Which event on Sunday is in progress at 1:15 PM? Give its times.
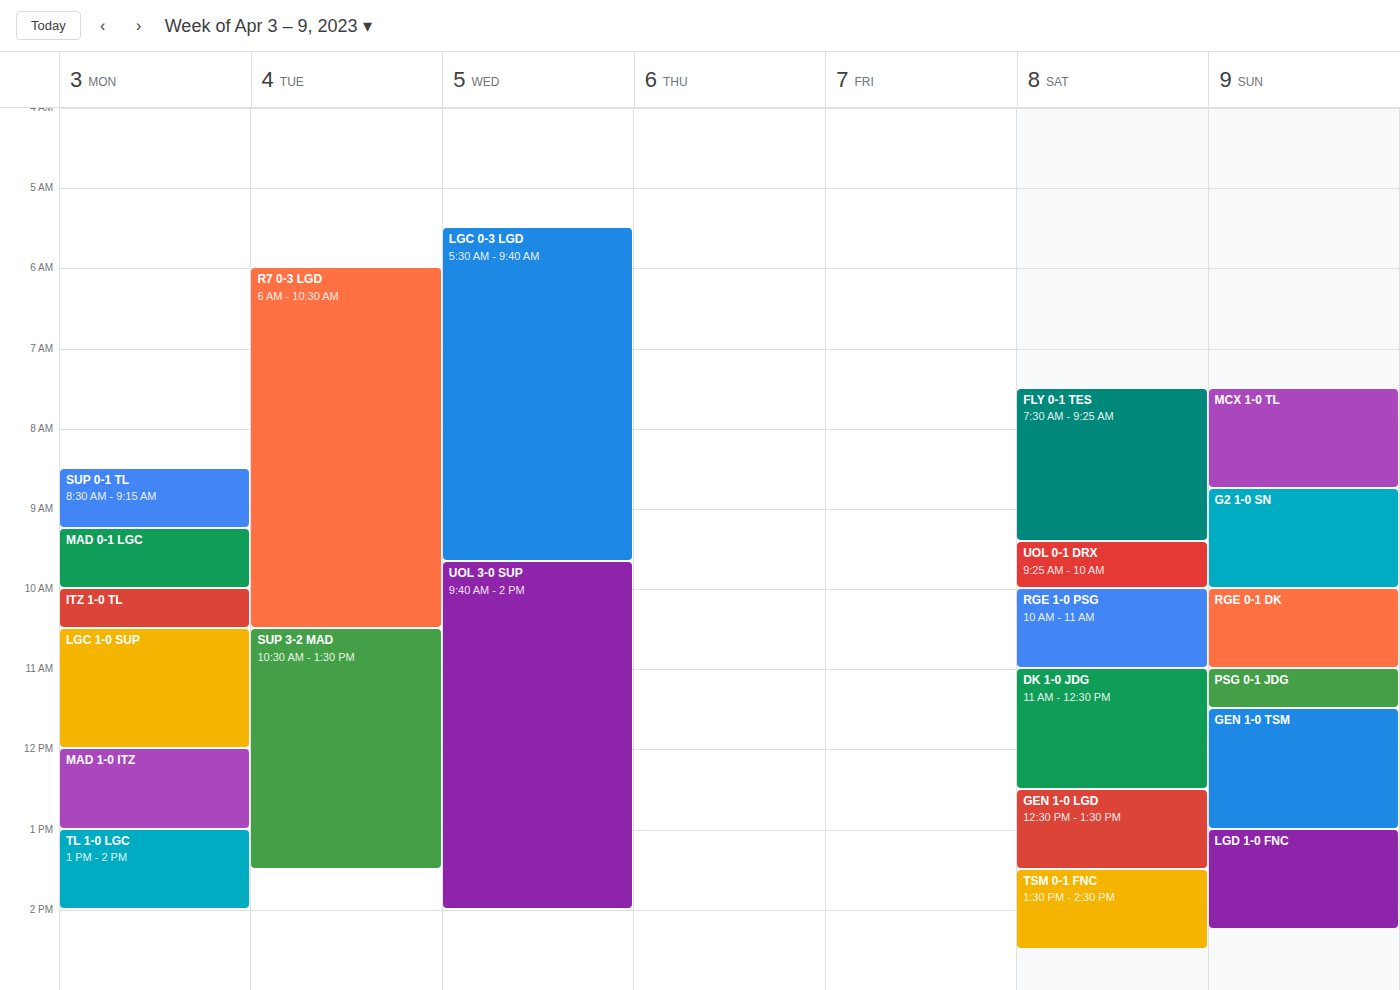
"LGD 1-0 FNC", 1:00 PM to 2:15 PM